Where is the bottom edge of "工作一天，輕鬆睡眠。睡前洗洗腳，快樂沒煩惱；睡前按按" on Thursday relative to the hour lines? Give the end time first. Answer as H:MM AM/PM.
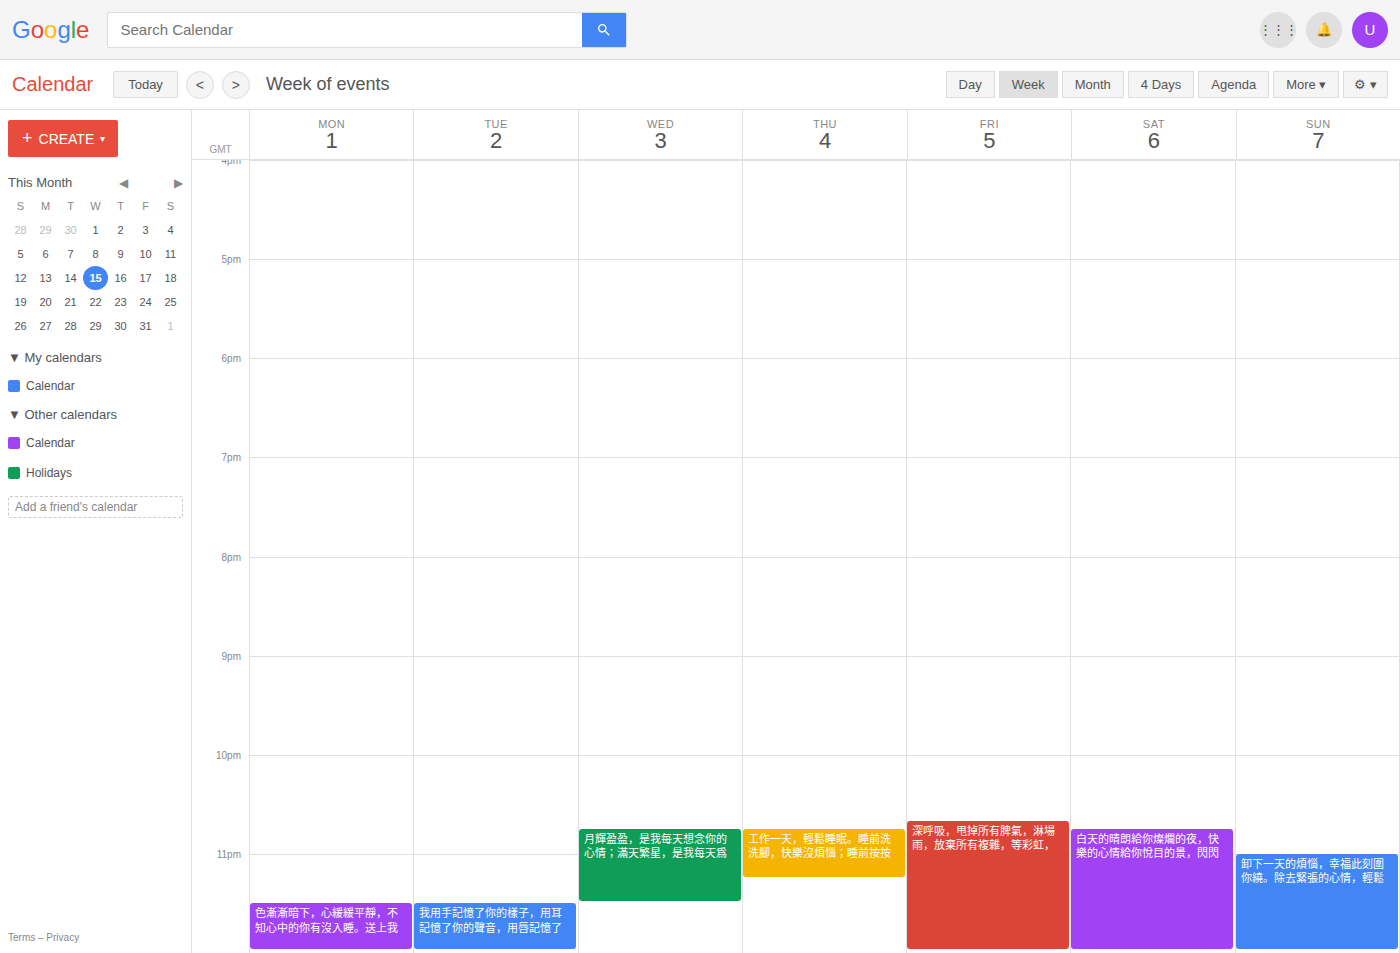
11:15 PM -- neither: a quarter of the way from the 11 PM line to the 12 AM line.